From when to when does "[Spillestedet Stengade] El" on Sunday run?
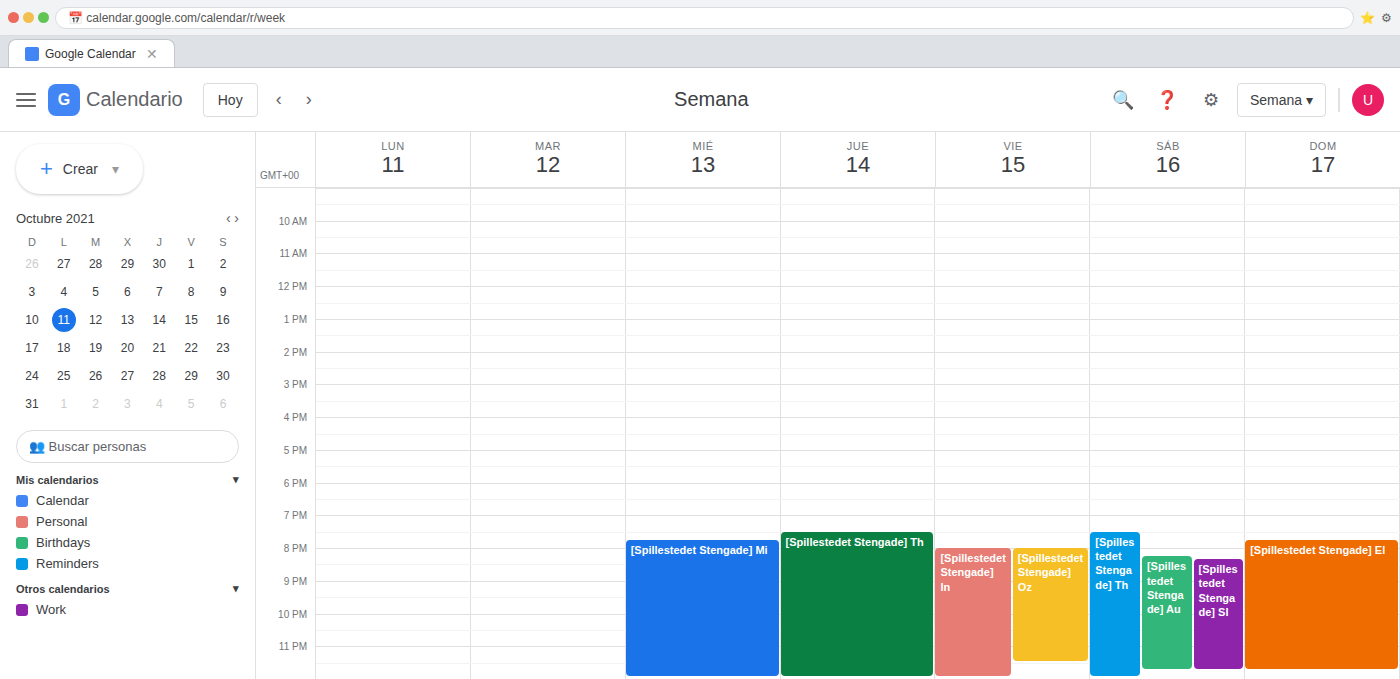
19:45 to 23:45